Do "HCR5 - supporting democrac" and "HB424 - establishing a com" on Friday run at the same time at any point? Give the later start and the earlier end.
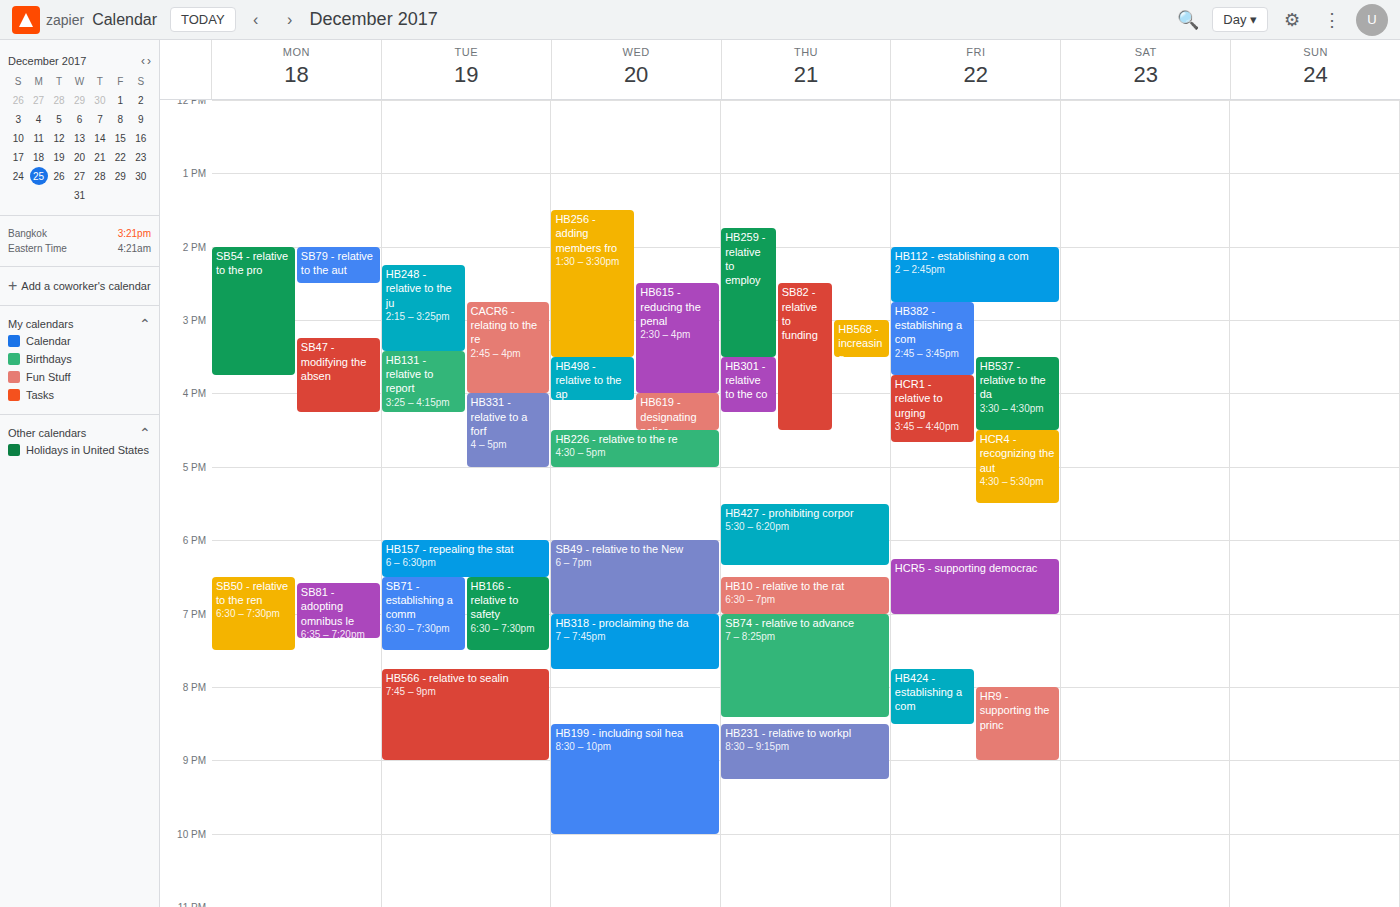
"HCR5 - supporting democrac" ends at 7:00 PM and "HB424 - establishing a com" starts at 7:45 PM -- no overlap.